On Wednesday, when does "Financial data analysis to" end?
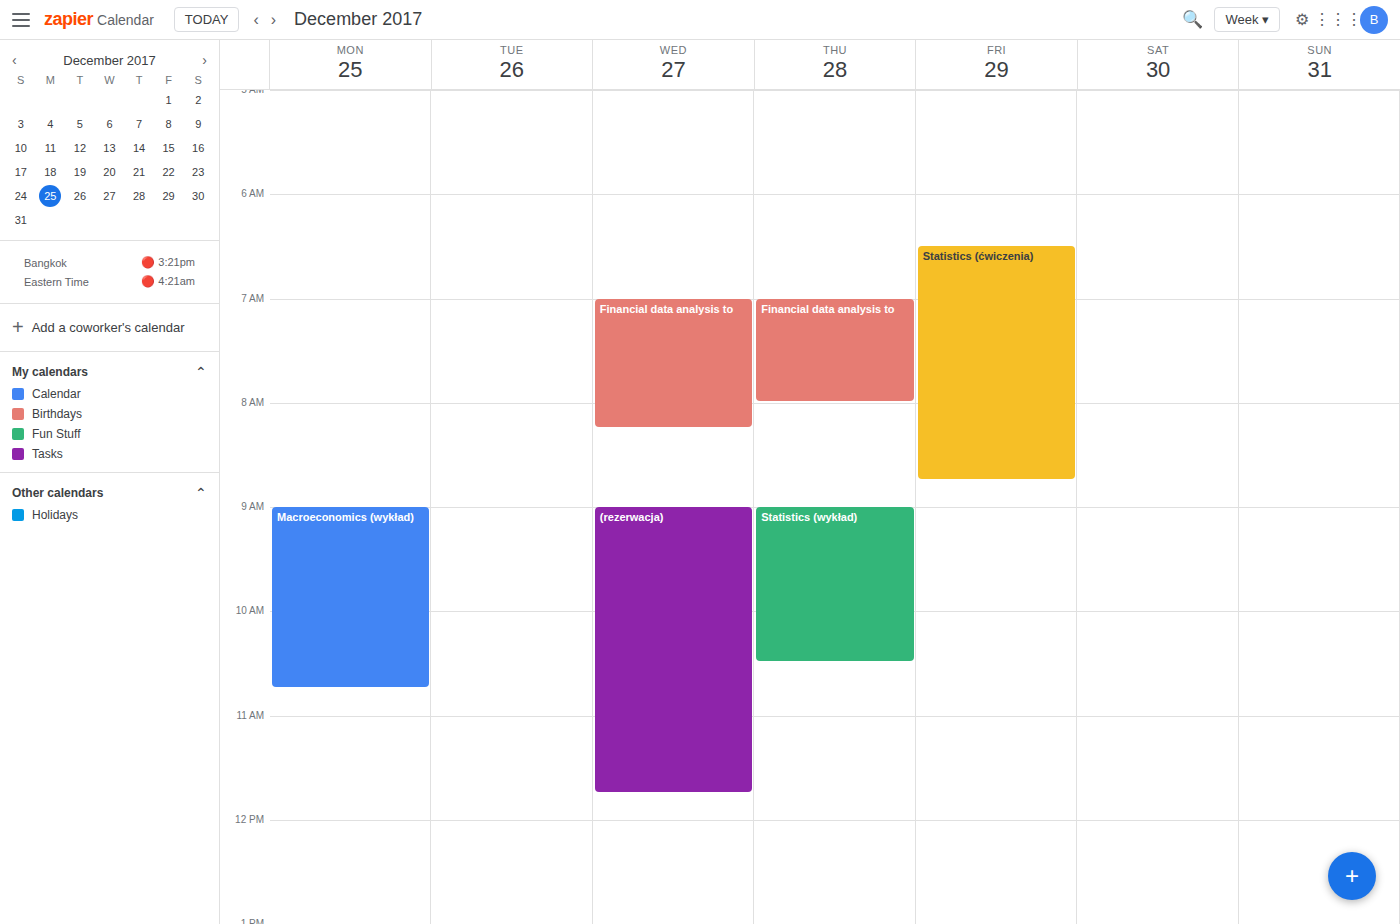
8:15 AM